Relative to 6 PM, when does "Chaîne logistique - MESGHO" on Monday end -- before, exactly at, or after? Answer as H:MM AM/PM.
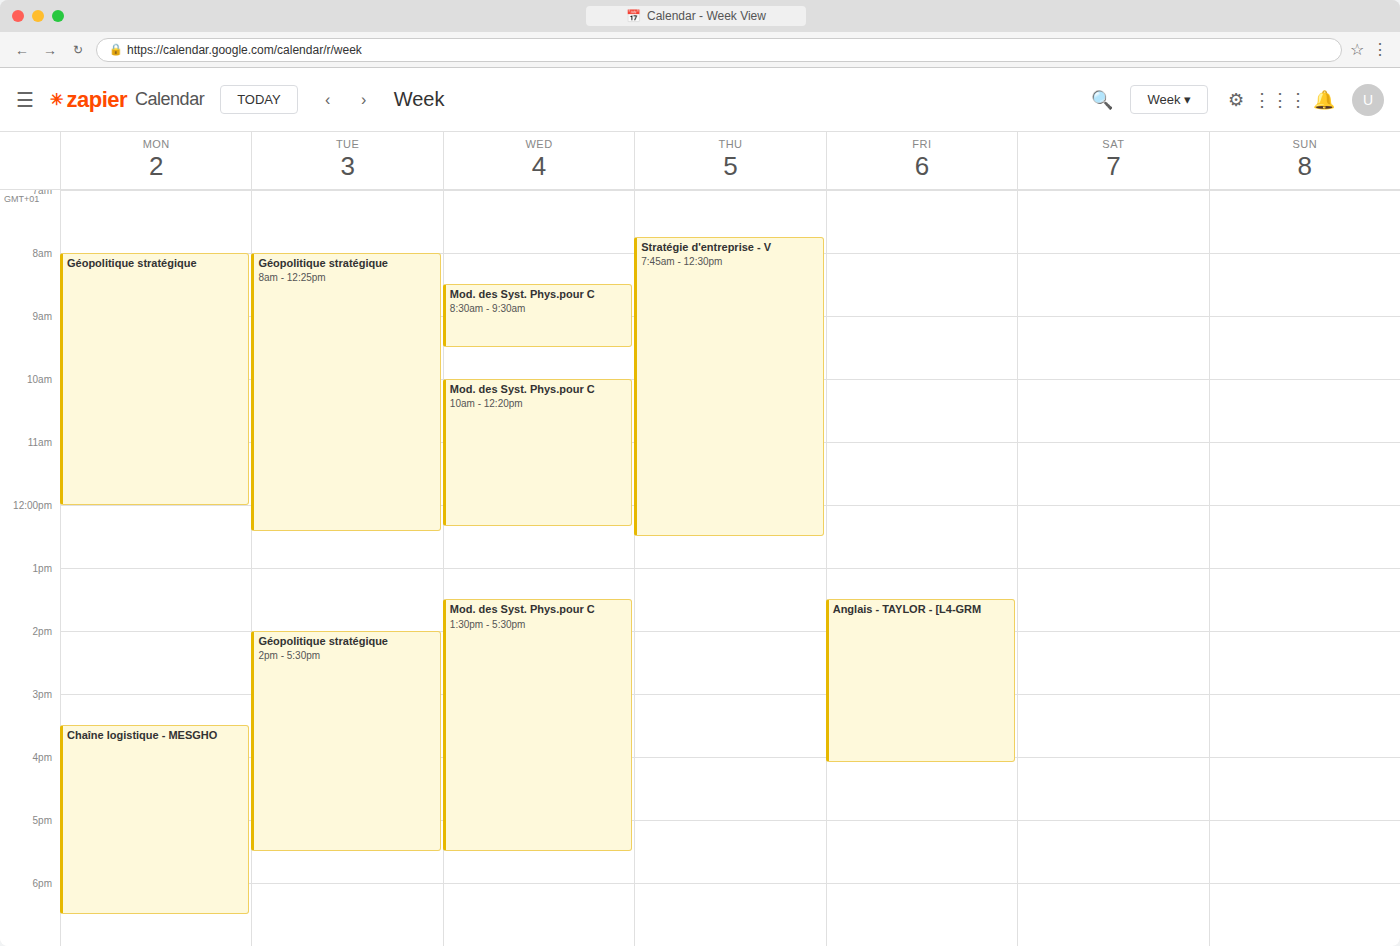
6:30 PM -- after 6 PM, 30 minutes below the 6 PM line.